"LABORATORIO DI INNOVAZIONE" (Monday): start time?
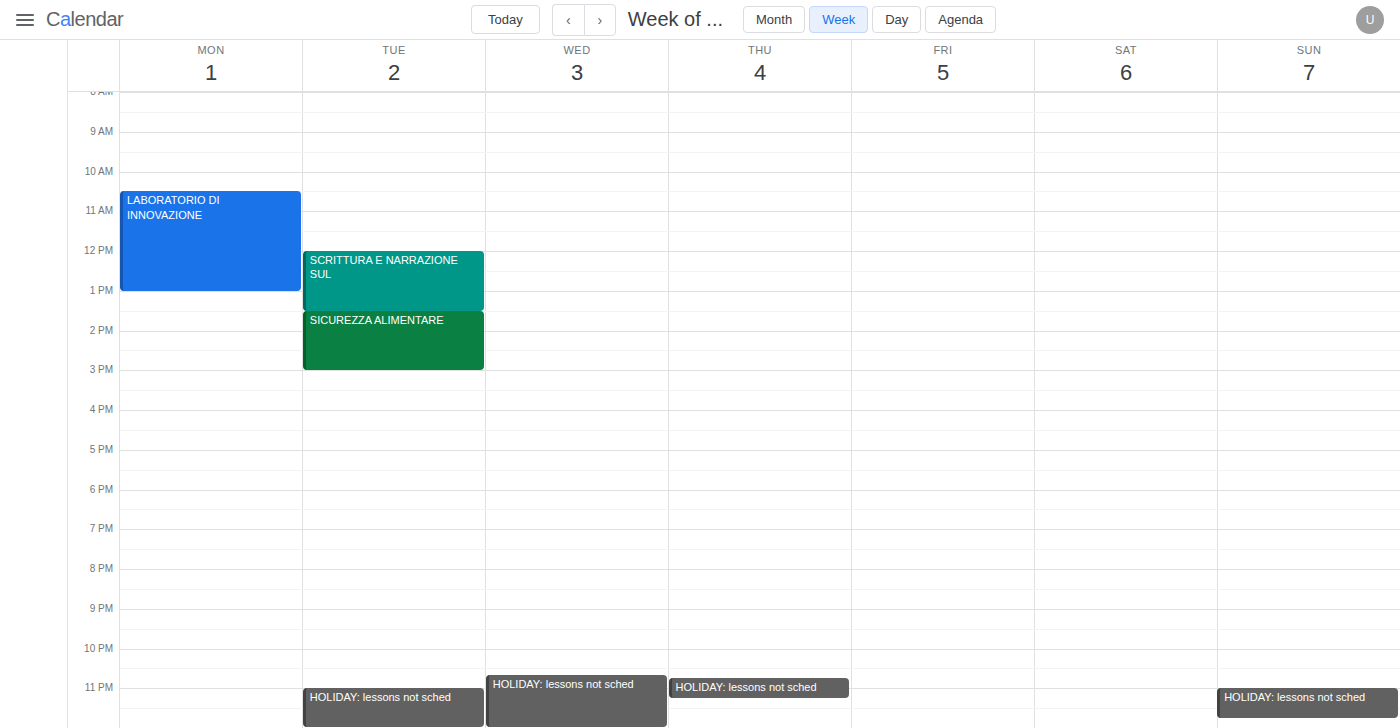
10:30 AM